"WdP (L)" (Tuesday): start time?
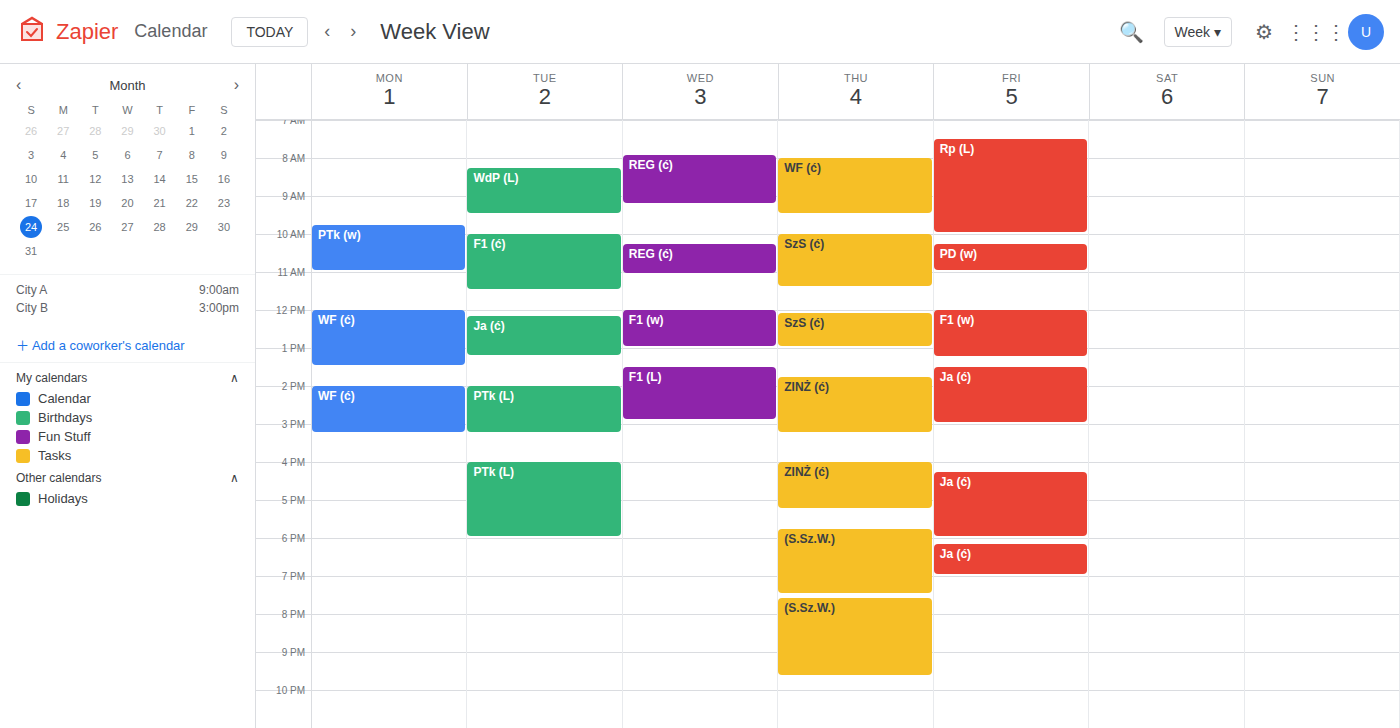
8:15 AM